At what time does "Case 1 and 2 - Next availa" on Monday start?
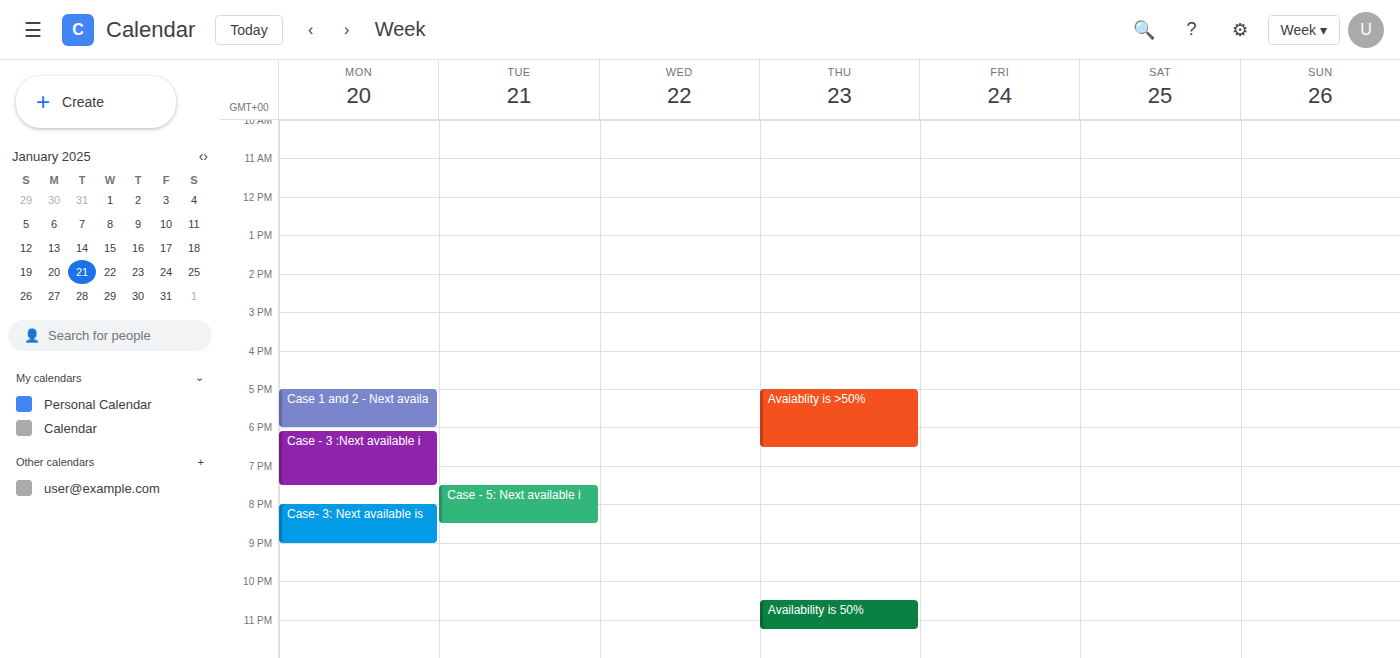
5:00 PM